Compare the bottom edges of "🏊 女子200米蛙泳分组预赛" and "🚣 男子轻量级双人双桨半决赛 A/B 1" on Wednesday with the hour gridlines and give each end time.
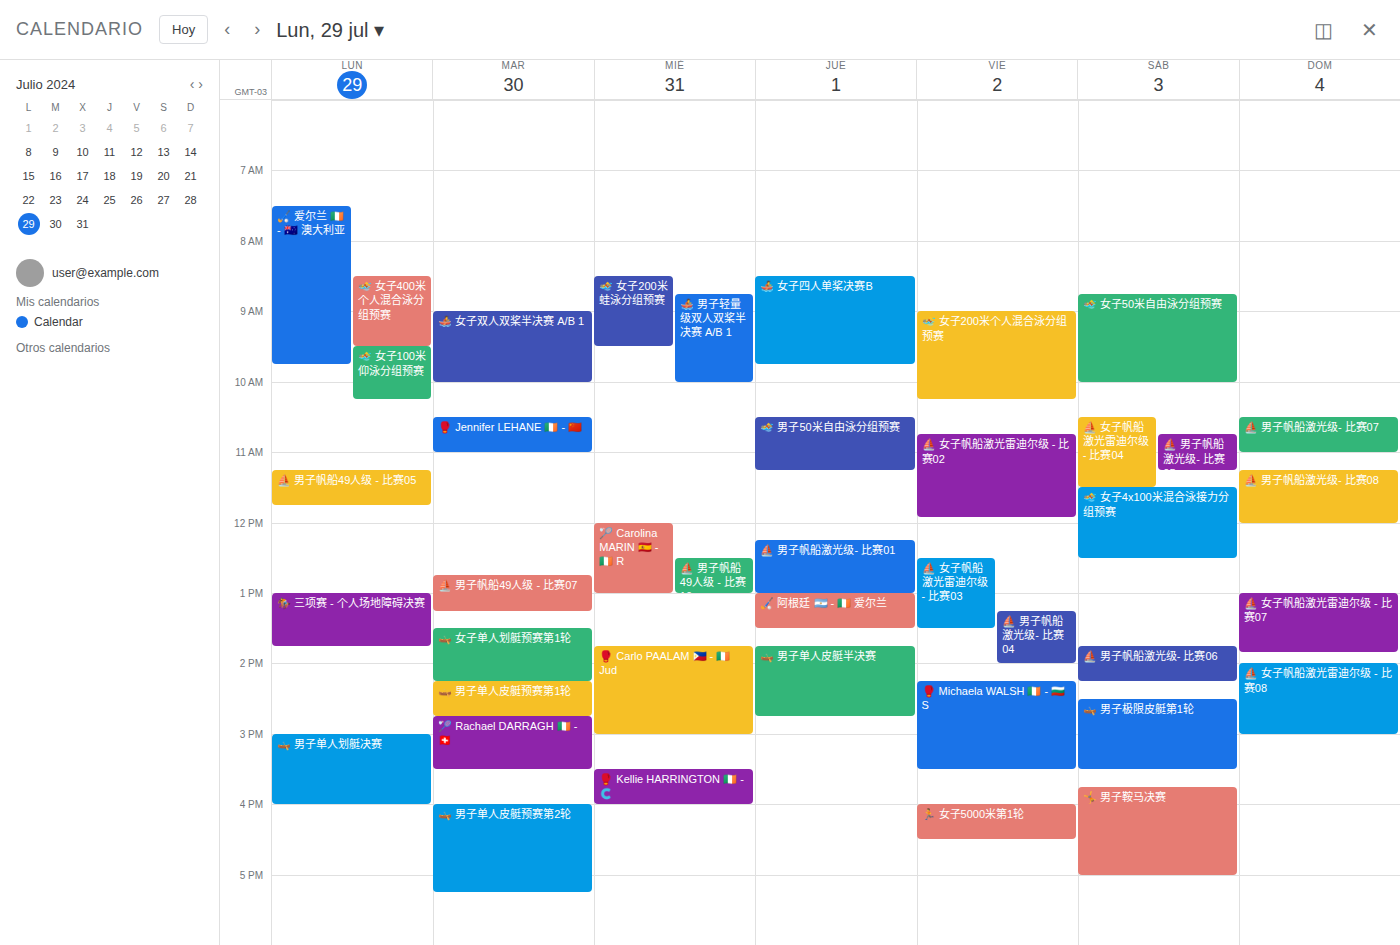
"🏊 女子200米蛙泳分组预赛": 9:30 AM, halfway between the 9 AM and 10 AM lines. "🚣 男子轻量级双人双桨半决赛 A/B 1": 10:00 AM, exactly on the 10 AM line.